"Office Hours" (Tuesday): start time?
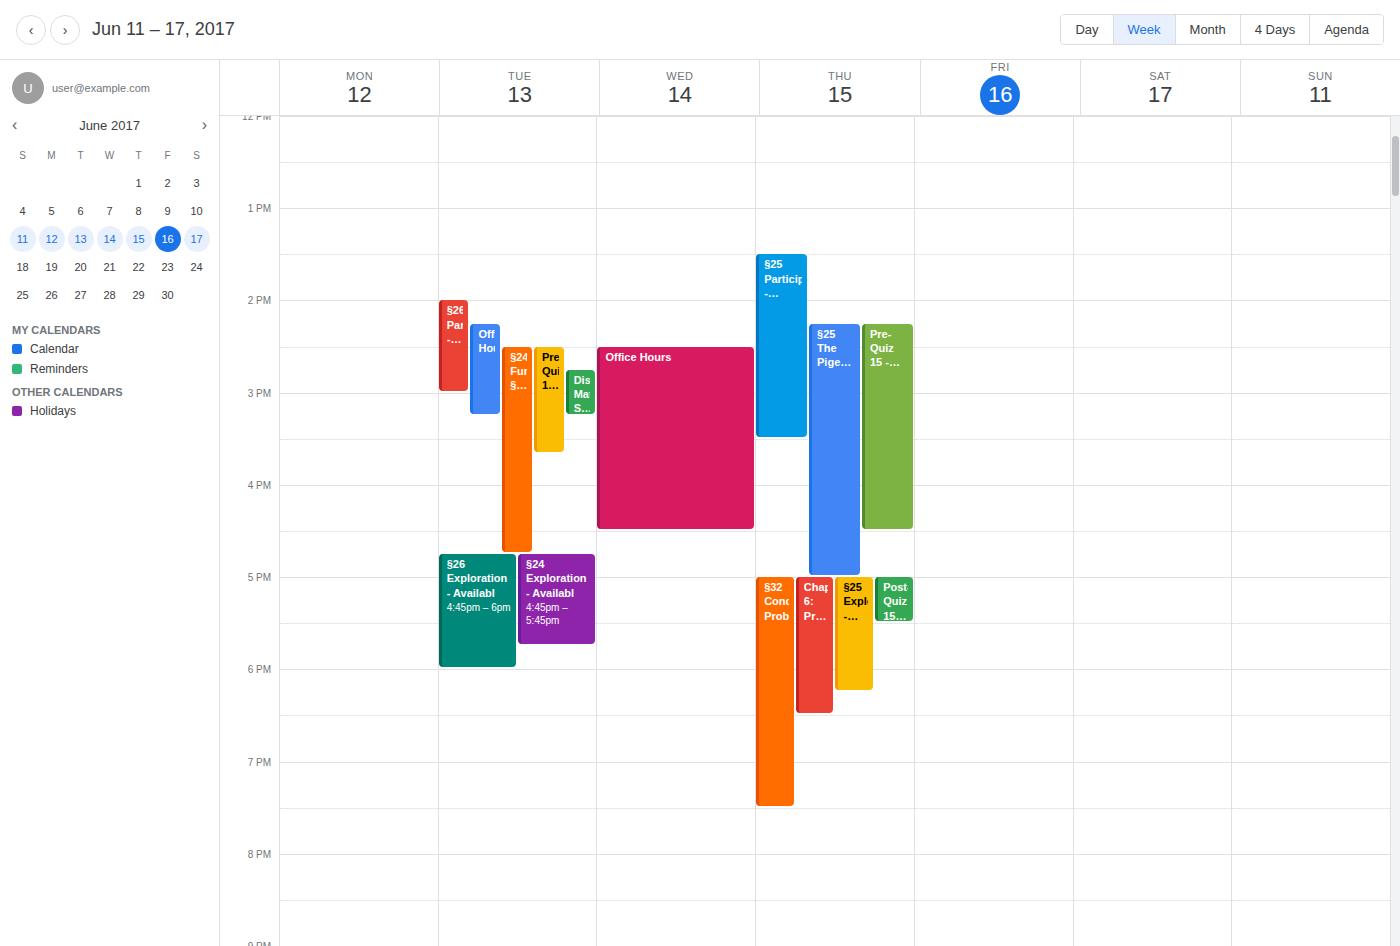
14:15